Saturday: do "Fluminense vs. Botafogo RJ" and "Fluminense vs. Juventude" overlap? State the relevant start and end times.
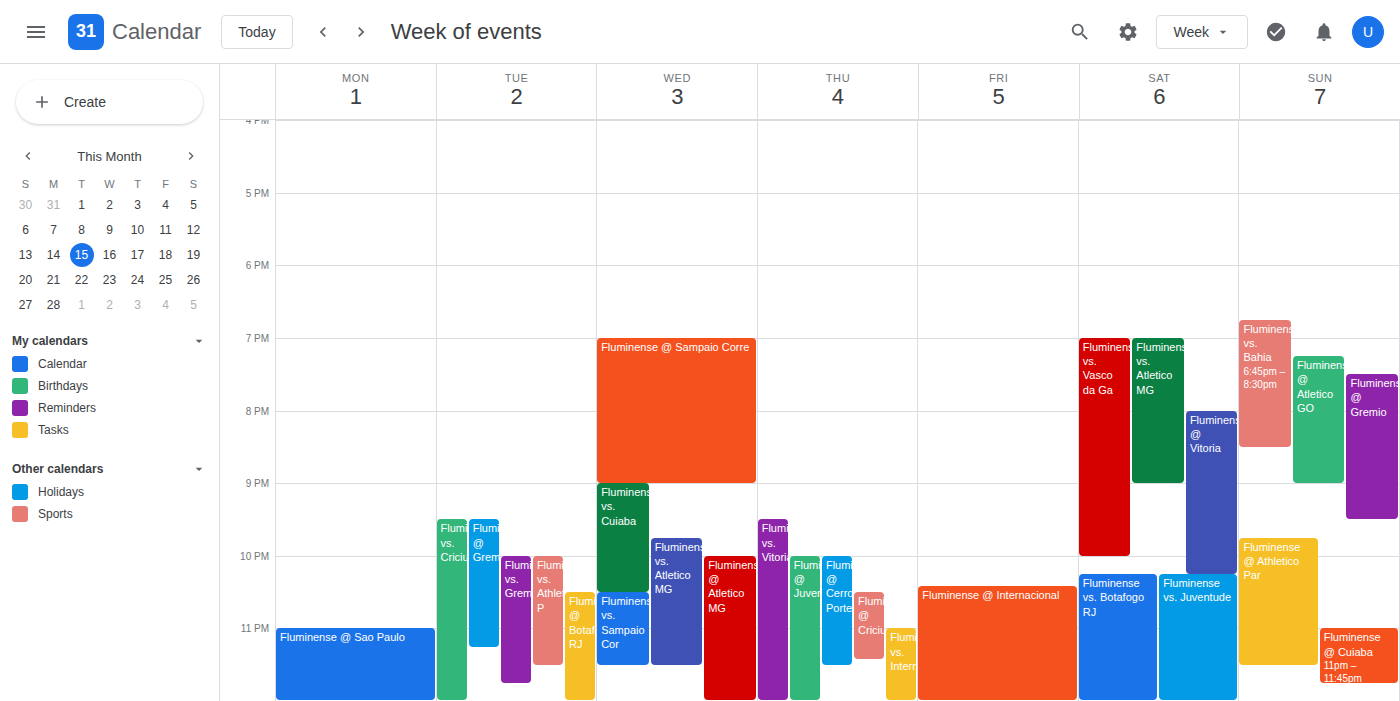
"Fluminense vs. Botafogo RJ" runs 10:15 PM to 12:00 AM, inside "Fluminense vs. Juventude" -- they overlap.